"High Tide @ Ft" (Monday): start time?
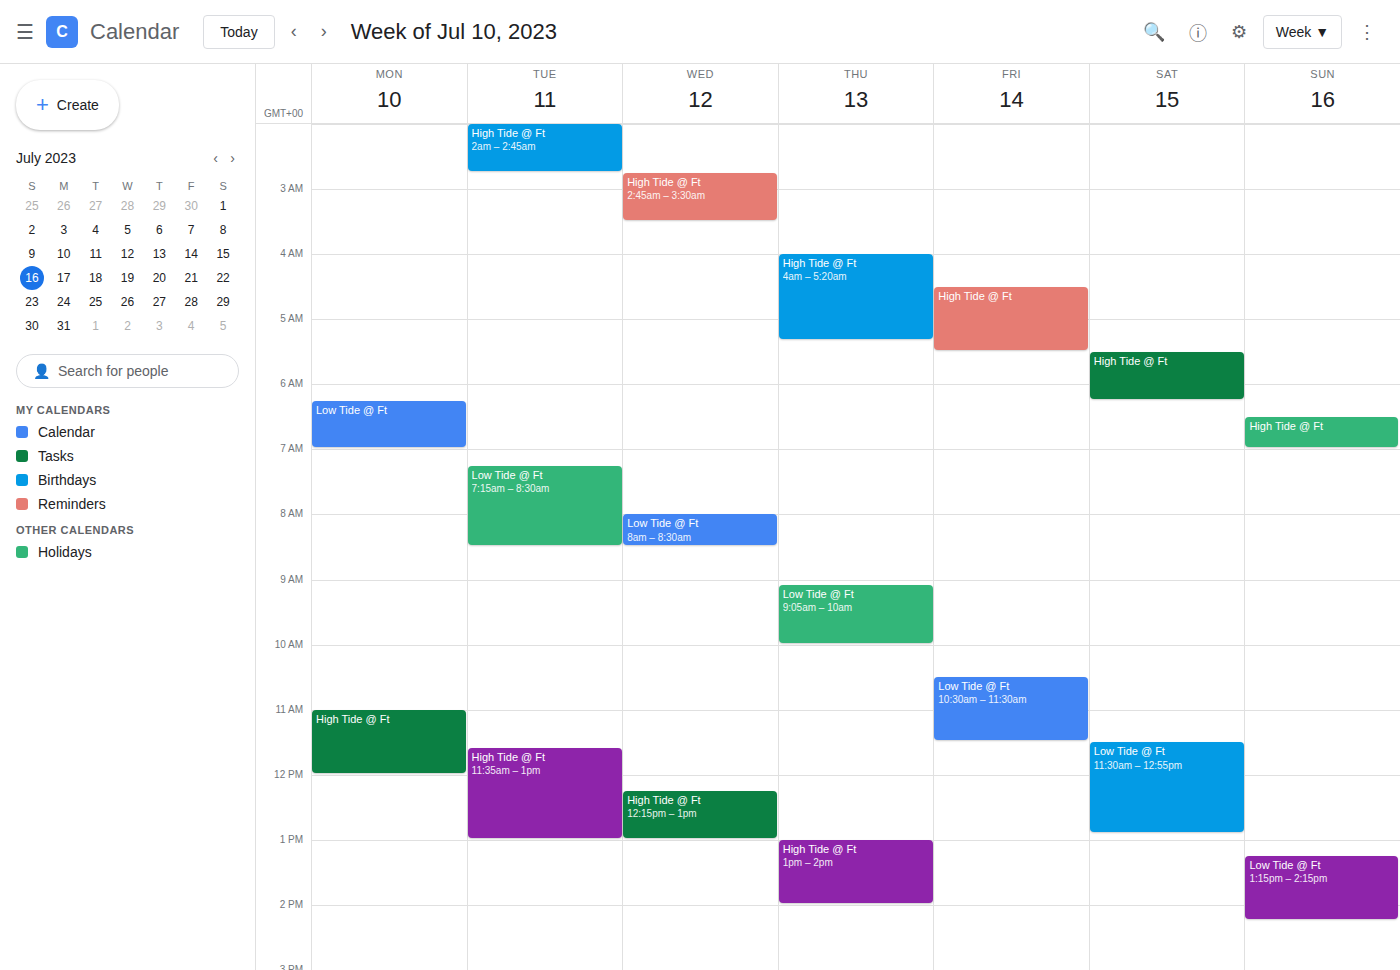
11:00 AM